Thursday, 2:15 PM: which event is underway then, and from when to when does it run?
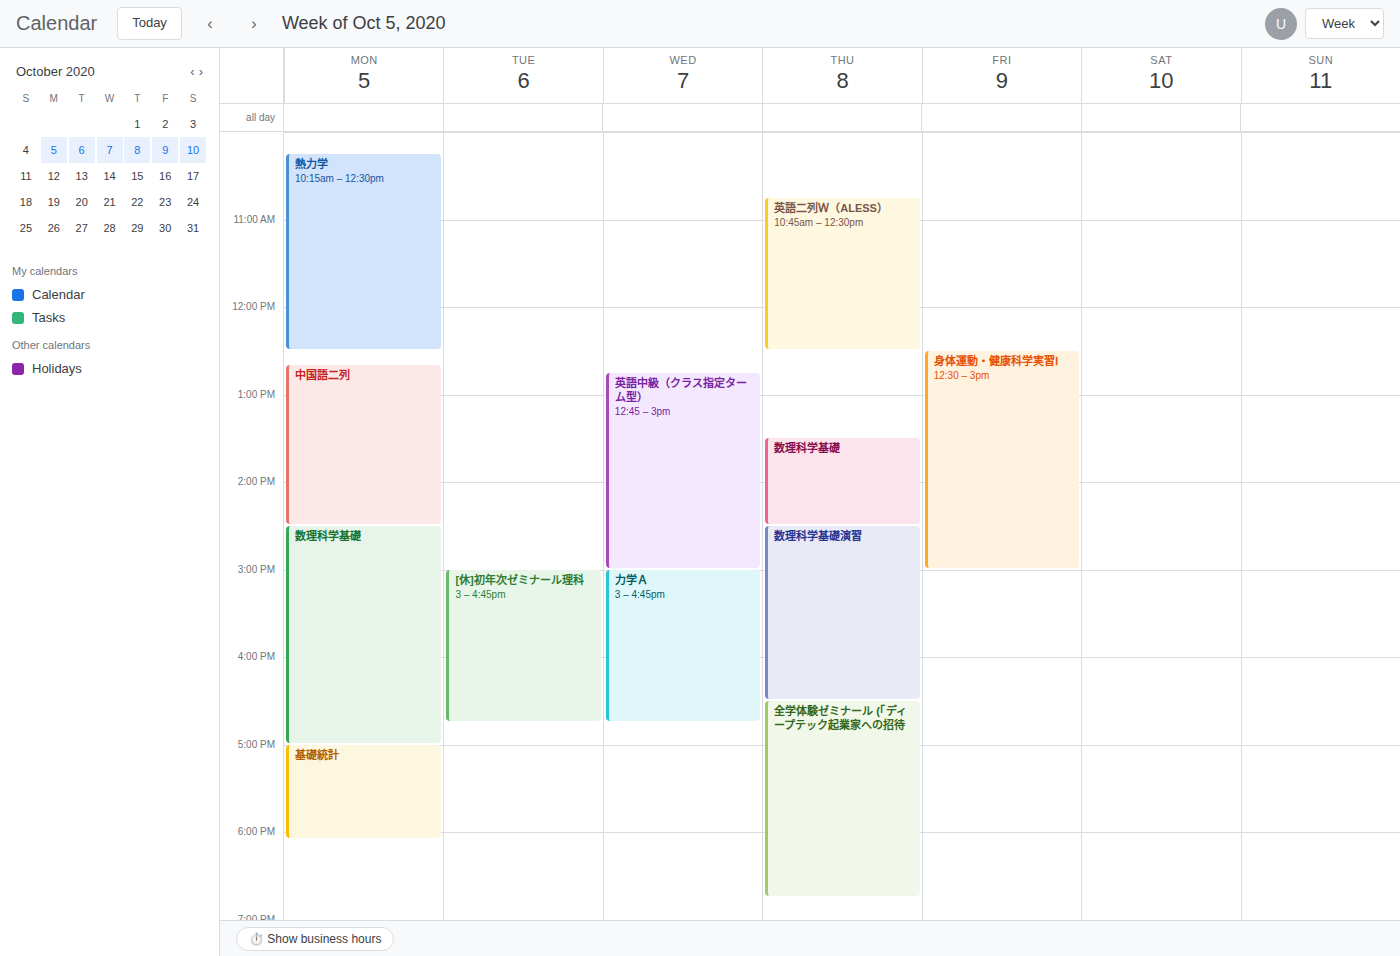
"数理科学基礎", 1:30 PM to 2:30 PM